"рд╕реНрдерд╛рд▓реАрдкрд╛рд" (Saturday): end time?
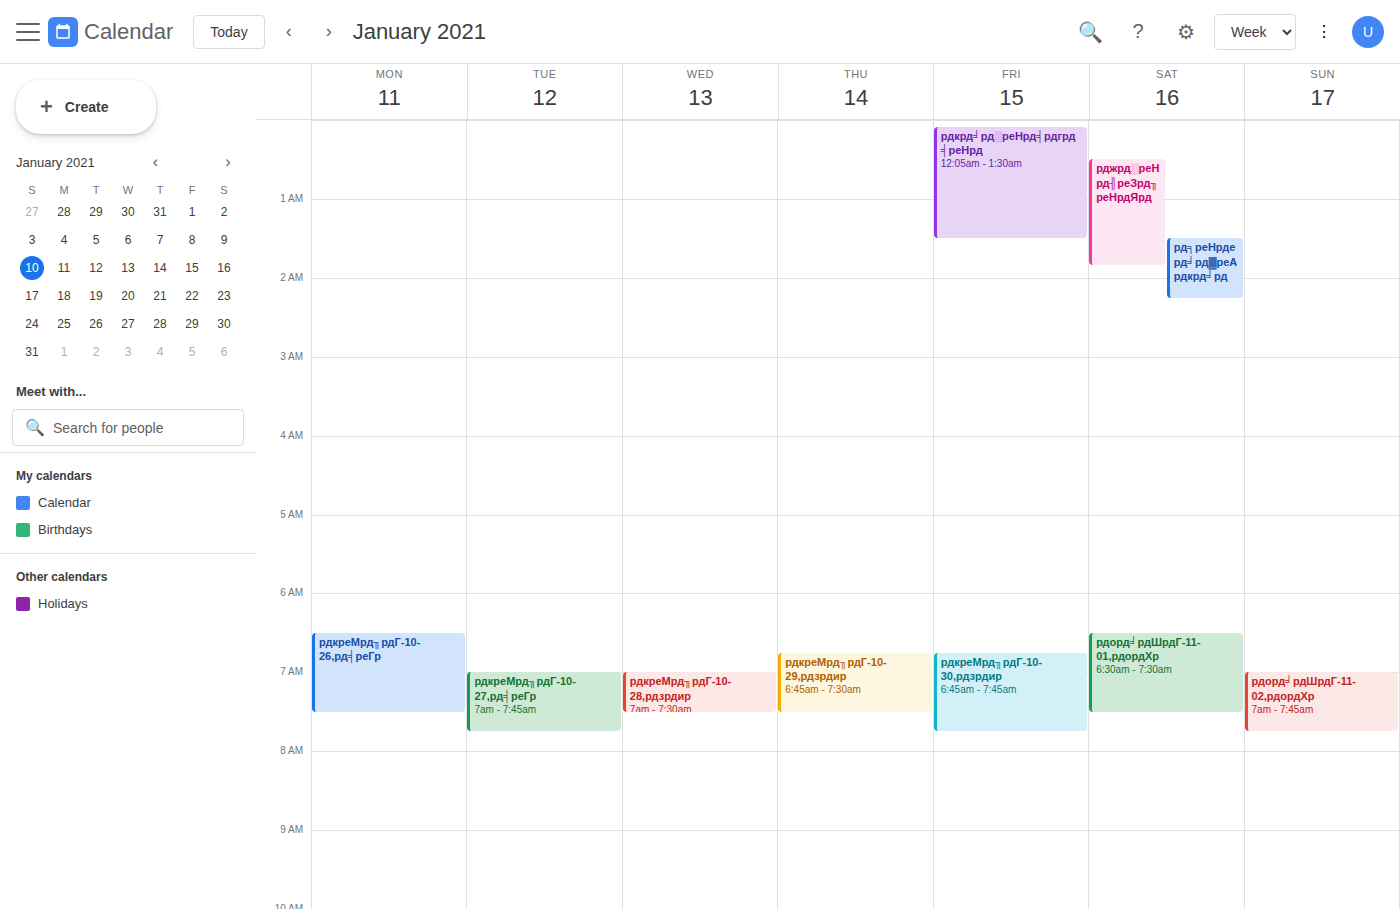
2:15 AM